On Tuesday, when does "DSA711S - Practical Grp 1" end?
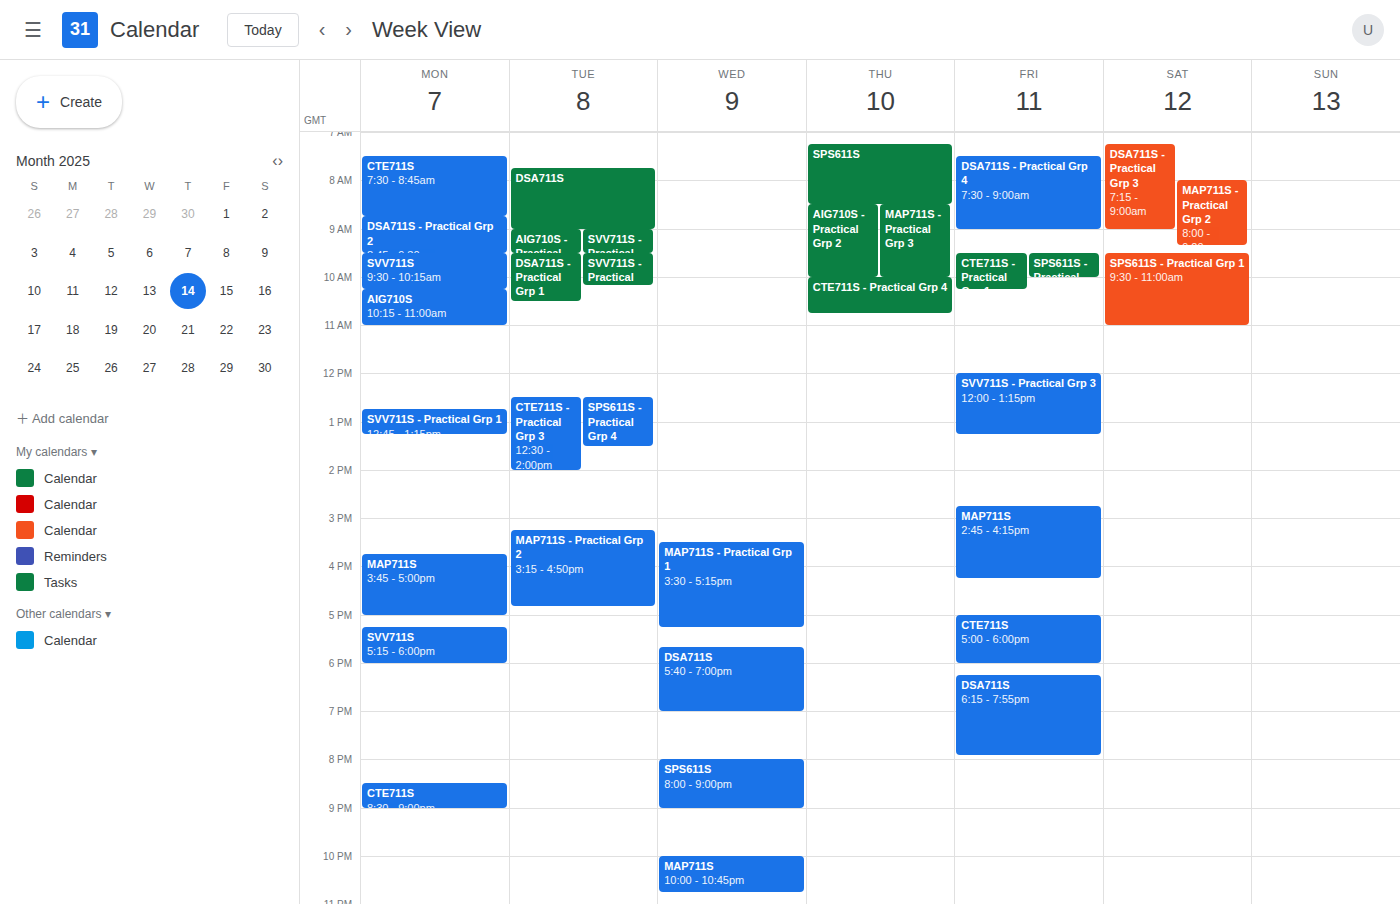
10:30 AM